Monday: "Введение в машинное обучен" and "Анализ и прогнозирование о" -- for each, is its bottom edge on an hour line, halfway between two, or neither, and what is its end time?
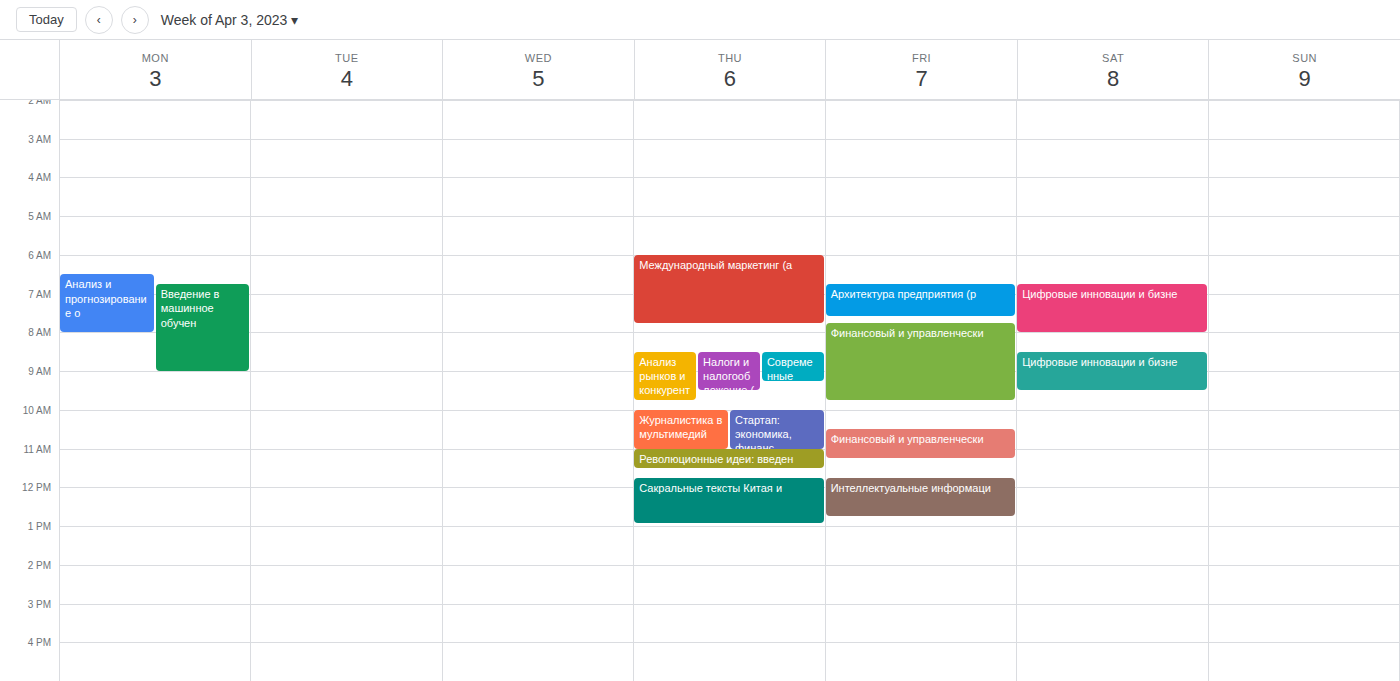
"Введение в машинное обучен": 9:00 AM, exactly on the 9 AM line. "Анализ и прогнозирование о": 8:00 AM, exactly on the 8 AM line.